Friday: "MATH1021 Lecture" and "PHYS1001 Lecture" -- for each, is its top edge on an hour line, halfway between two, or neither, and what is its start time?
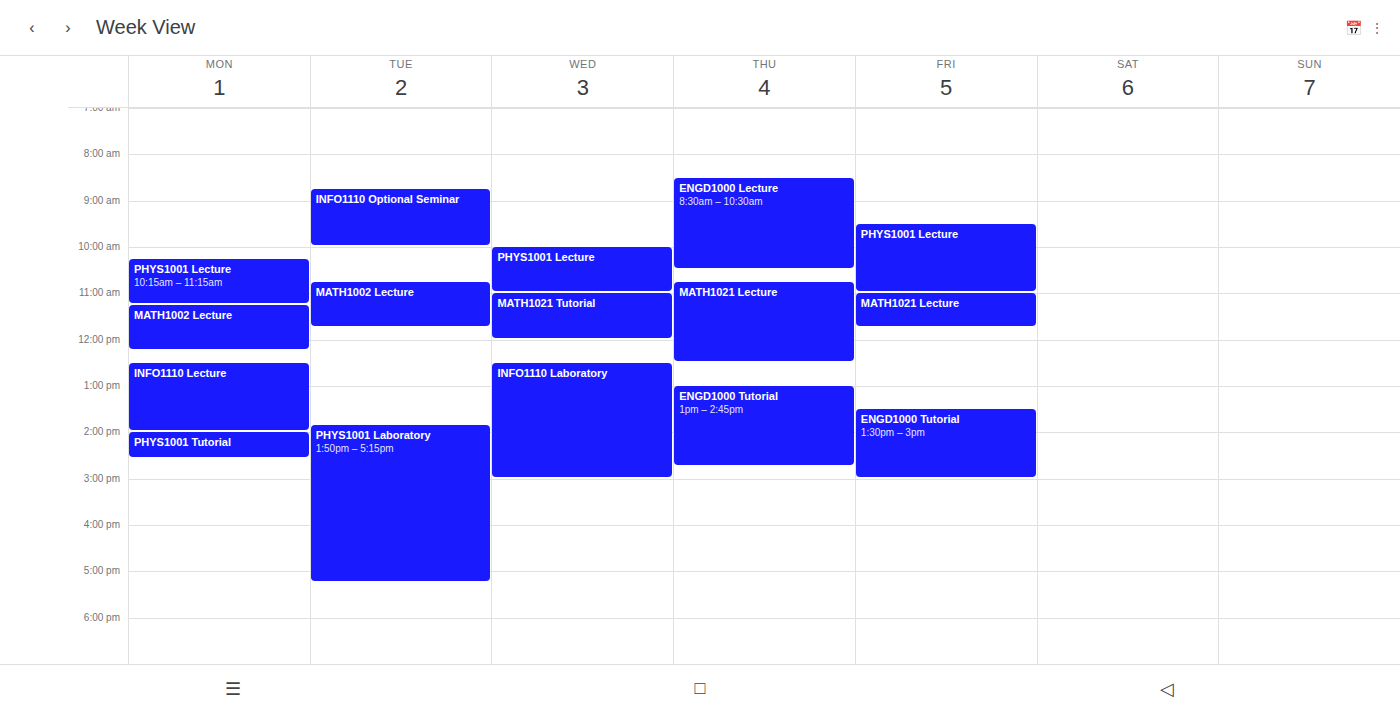
"MATH1021 Lecture": 11:00 AM, exactly on the 11 AM line. "PHYS1001 Lecture": 9:30 AM, halfway between the 9 AM and 10 AM lines.